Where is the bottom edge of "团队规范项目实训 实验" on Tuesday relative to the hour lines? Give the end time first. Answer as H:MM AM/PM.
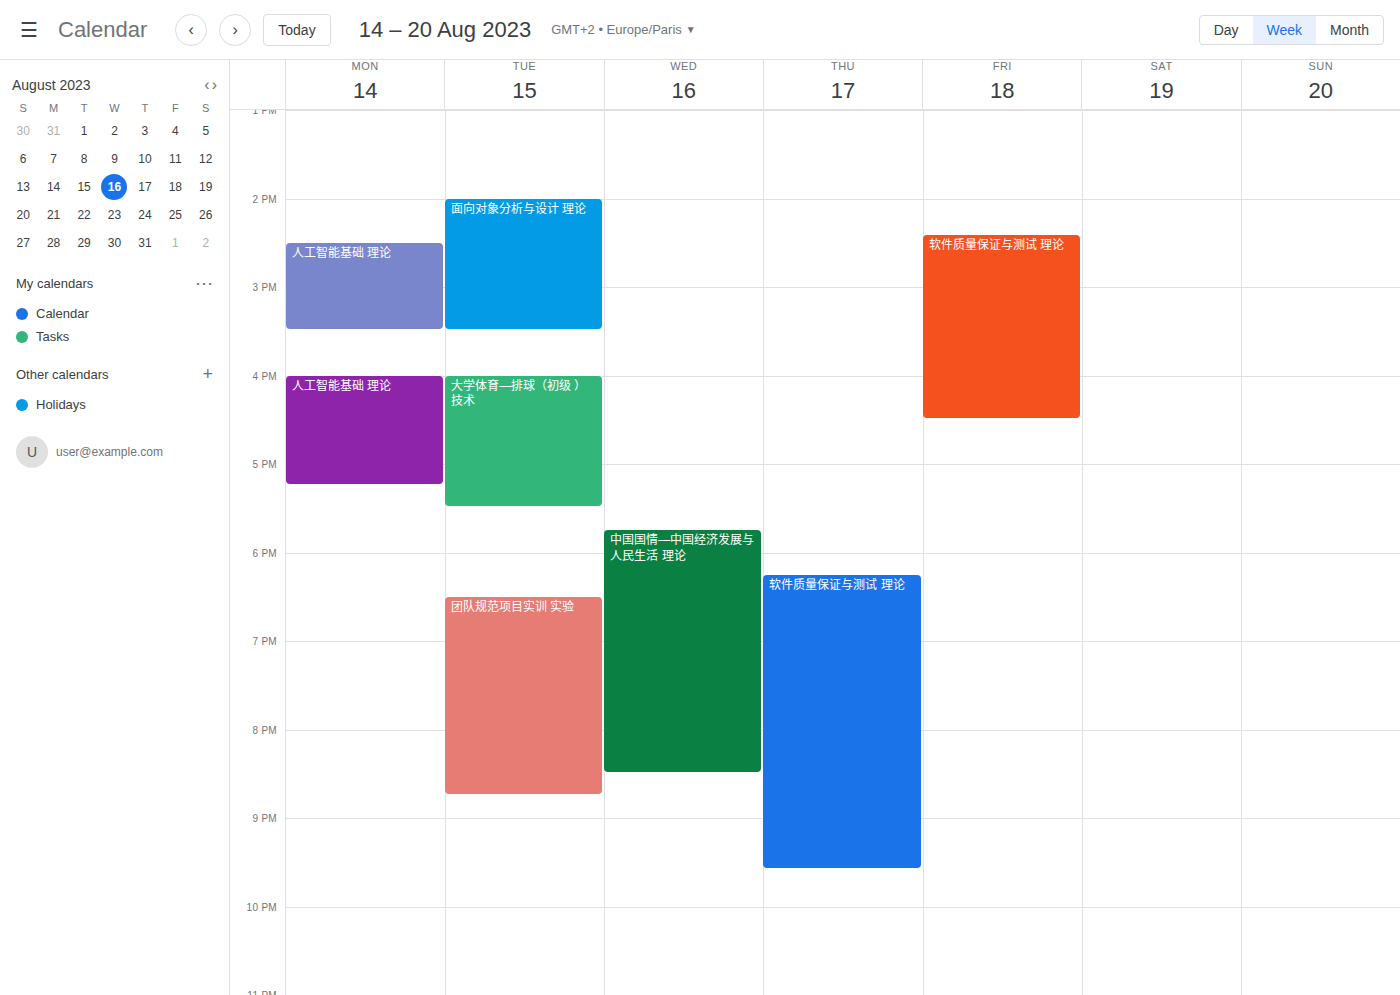
8:45 PM -- neither: three quarters of the way from the 8 PM line to the 9 PM line.